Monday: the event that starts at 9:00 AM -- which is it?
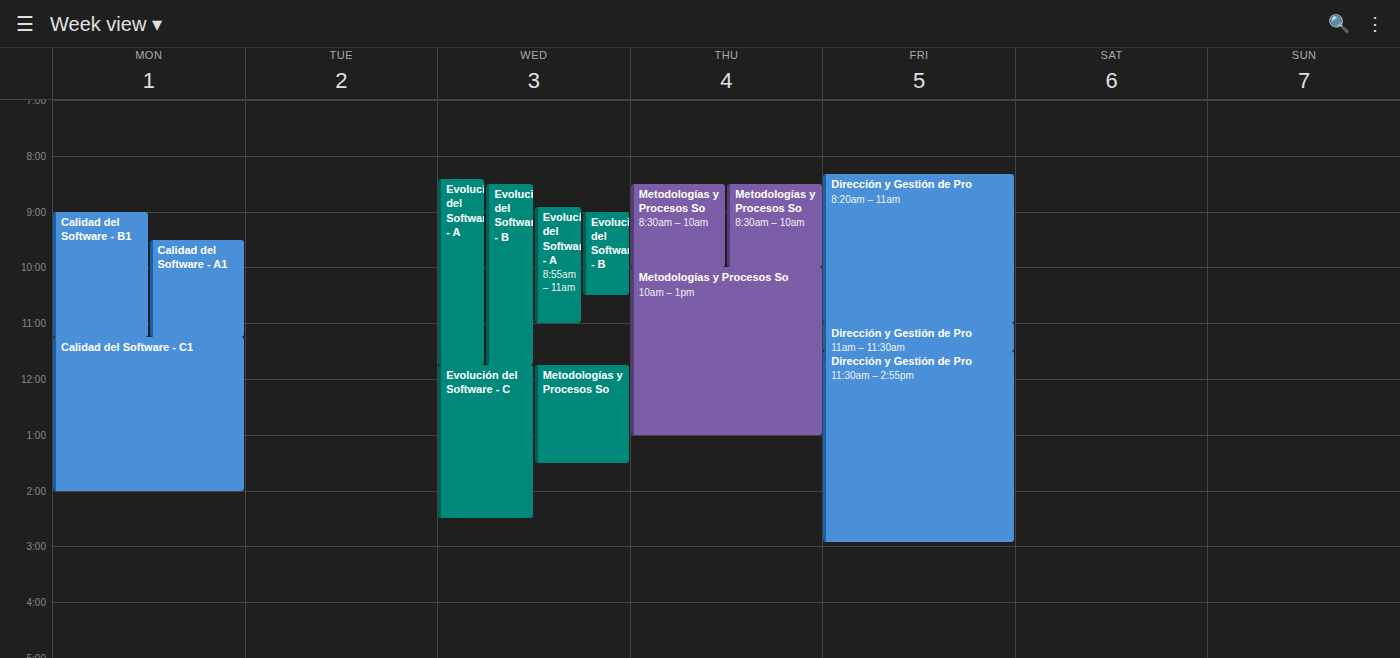
"Calidad del Software - B1"